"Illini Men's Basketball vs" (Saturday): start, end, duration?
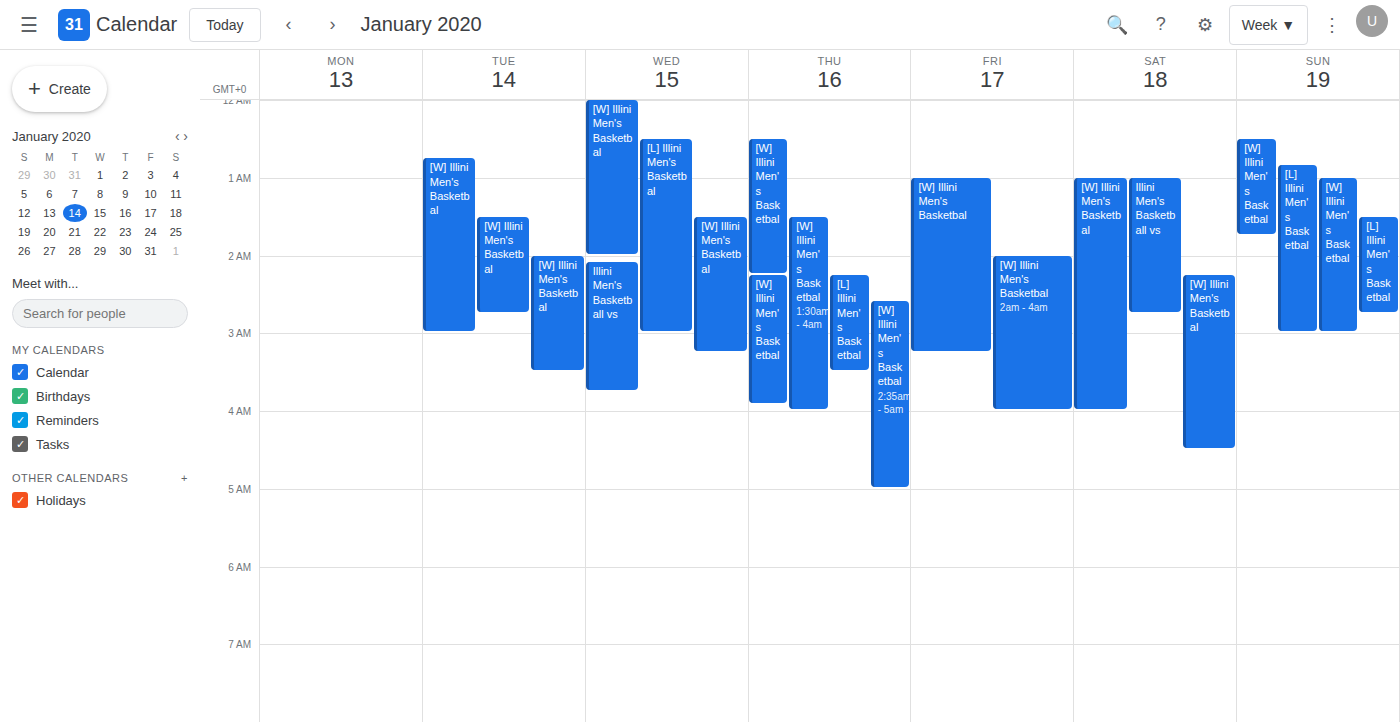
1:00 AM to 2:45 AM, 1 hour 45 minutes